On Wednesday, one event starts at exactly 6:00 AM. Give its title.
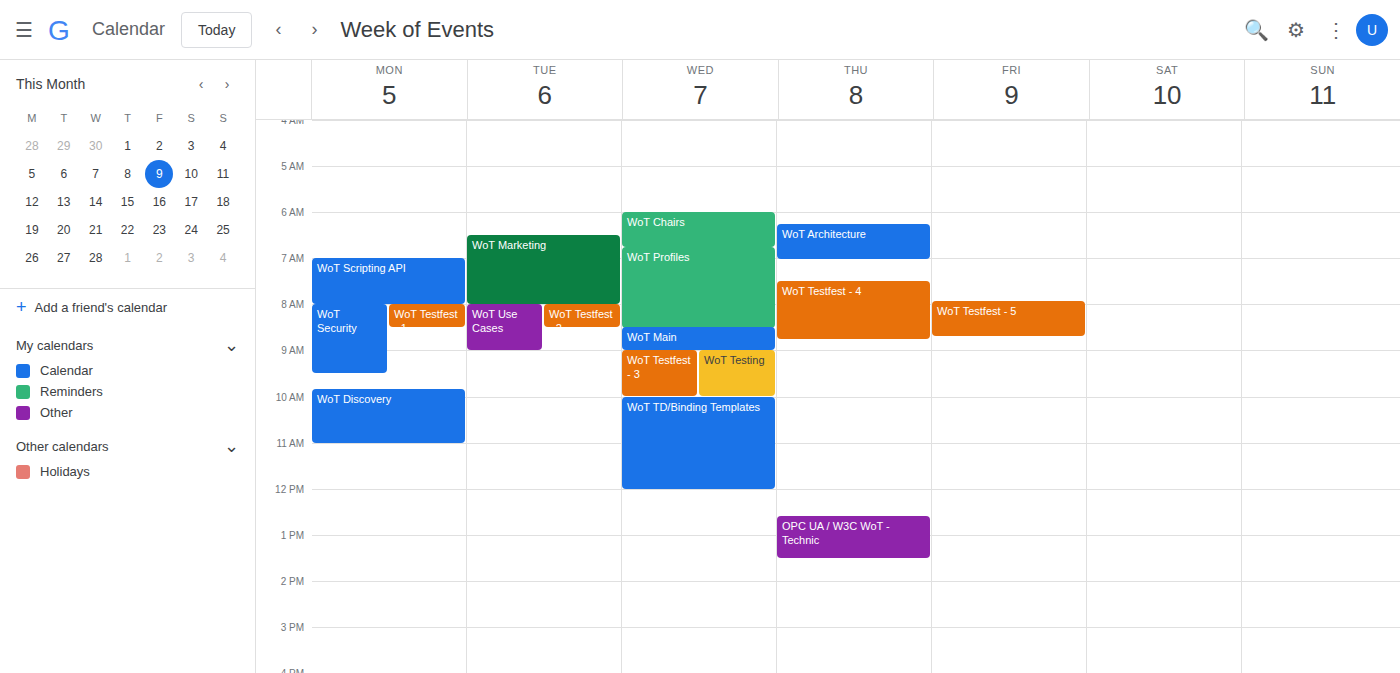
"WoT Chairs"